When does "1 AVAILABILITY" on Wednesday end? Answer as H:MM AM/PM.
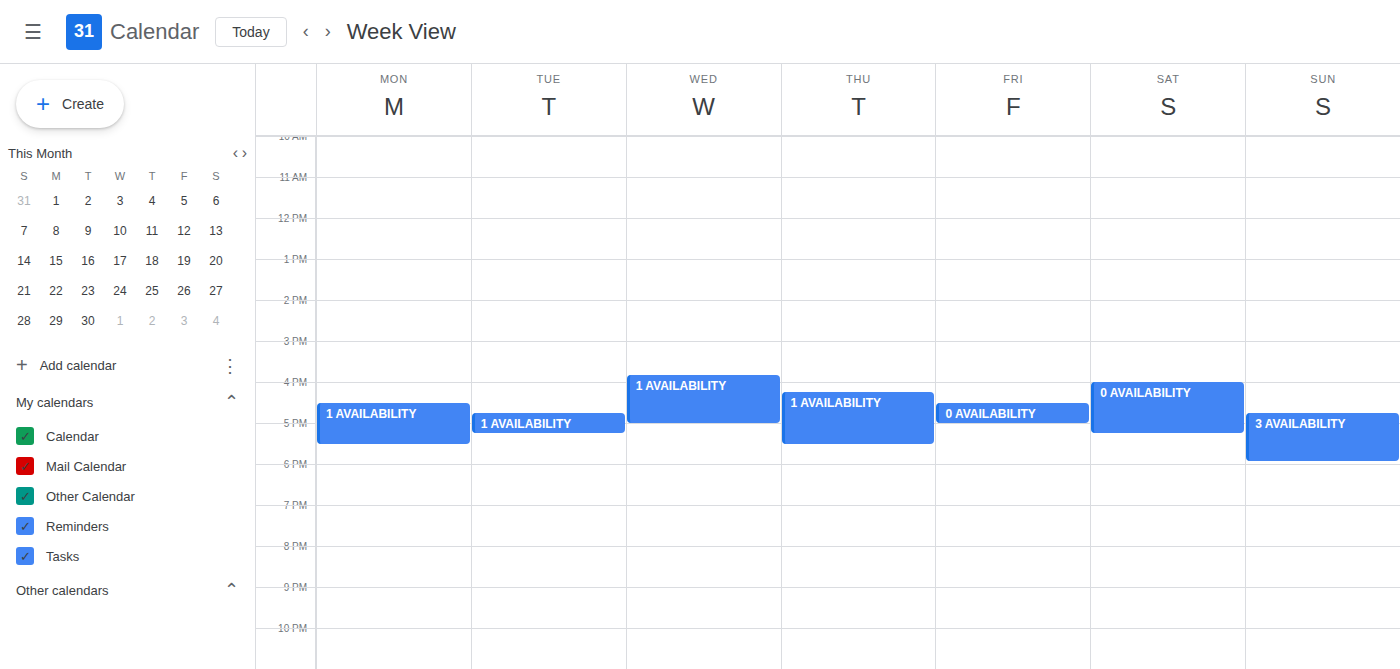
5:00 PM